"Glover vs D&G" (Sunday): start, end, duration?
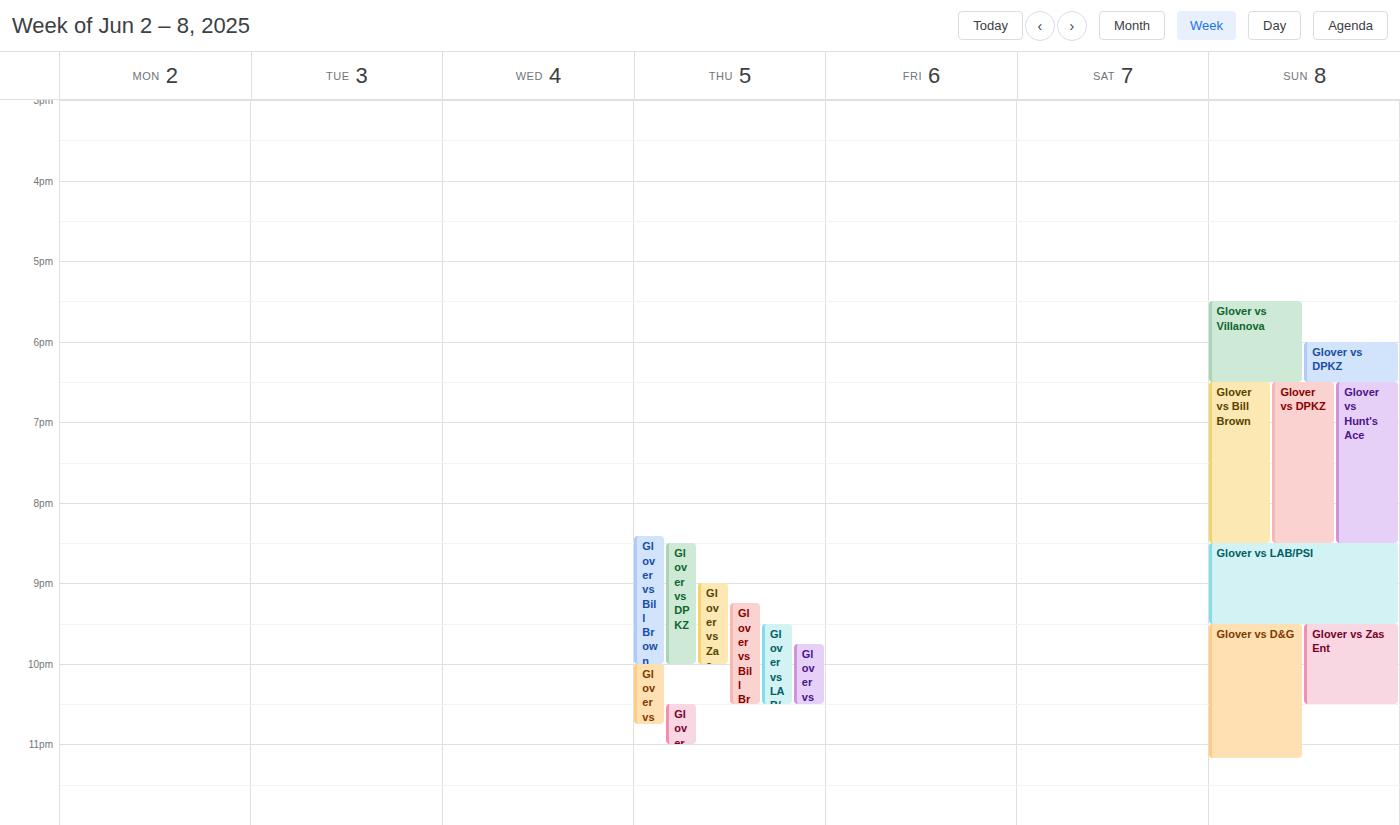
9:30 PM to 11:10 PM, 1 hour 40 minutes